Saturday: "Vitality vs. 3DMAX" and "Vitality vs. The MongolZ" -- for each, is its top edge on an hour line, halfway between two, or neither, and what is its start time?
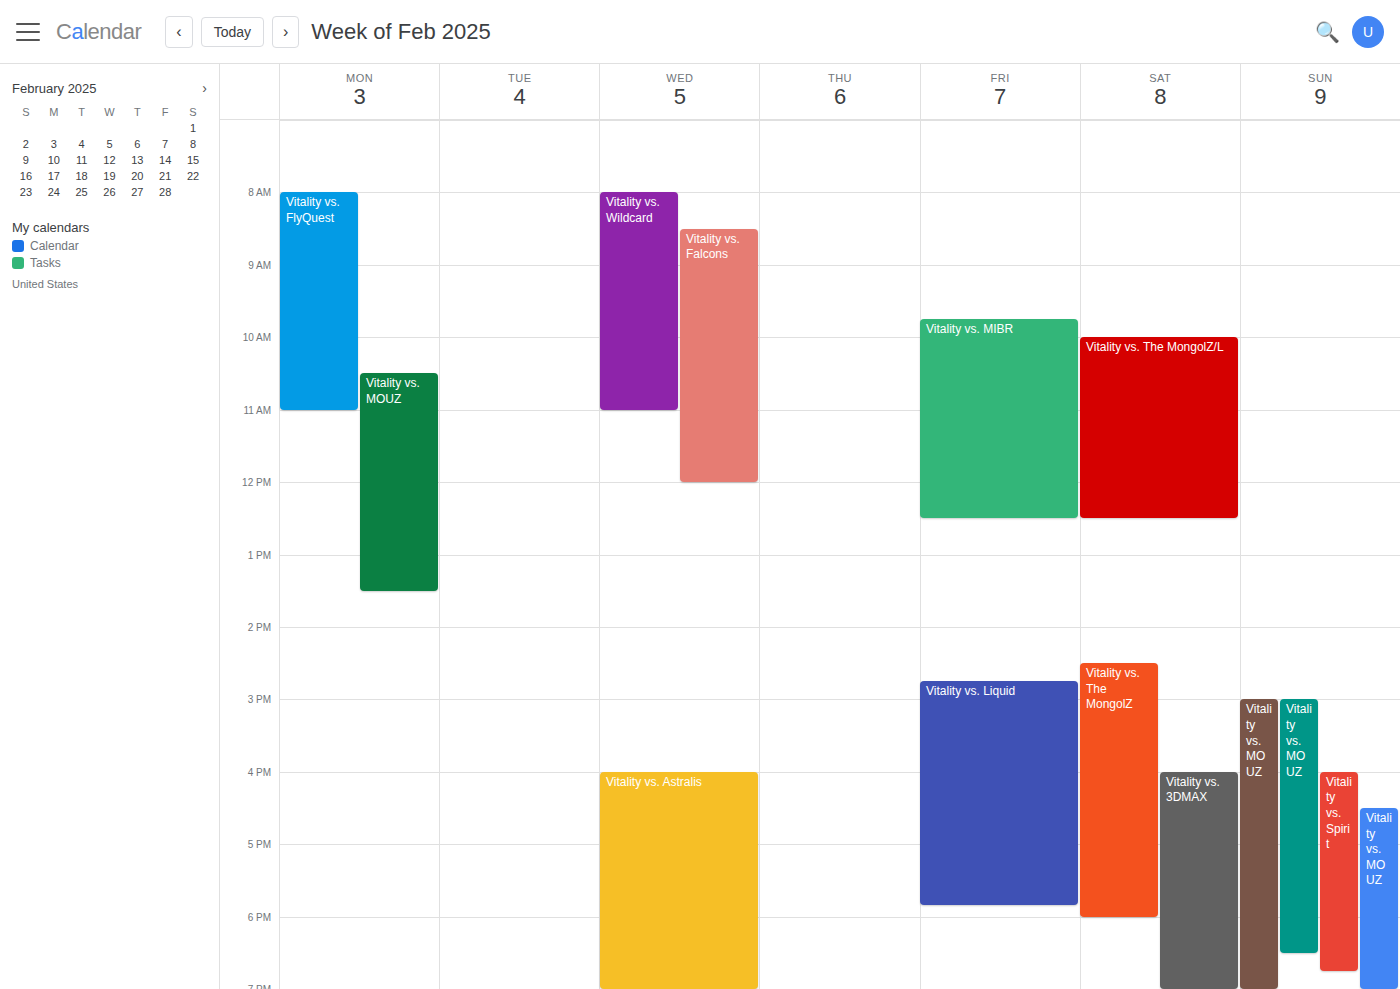
"Vitality vs. 3DMAX": 4:00 PM, exactly on the 4 PM line. "Vitality vs. The MongolZ": 2:30 PM, halfway between the 2 PM and 3 PM lines.